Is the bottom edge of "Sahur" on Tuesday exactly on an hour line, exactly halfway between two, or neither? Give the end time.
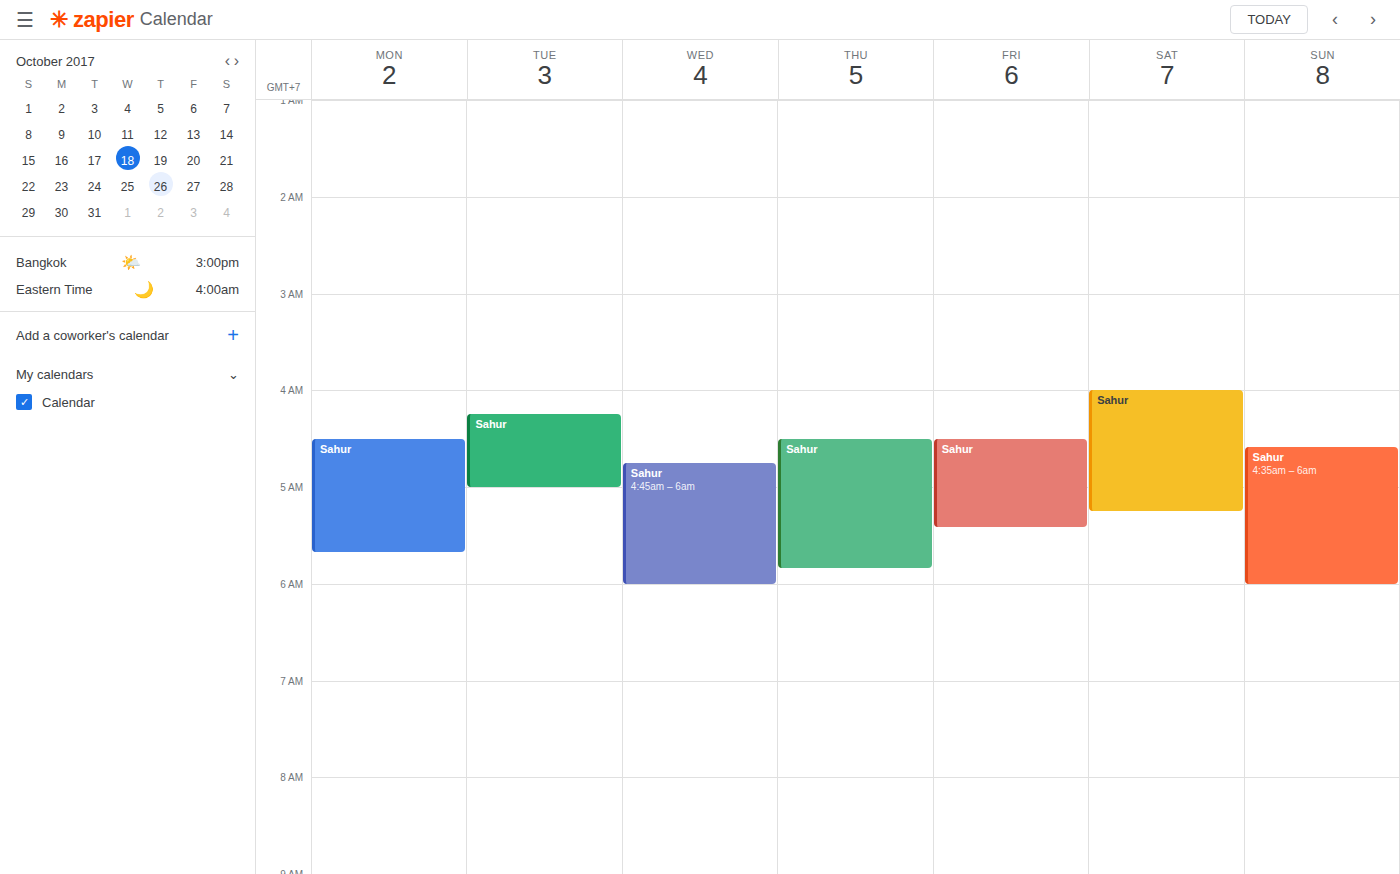
5:00 AM -- exactly on the 5 AM line.